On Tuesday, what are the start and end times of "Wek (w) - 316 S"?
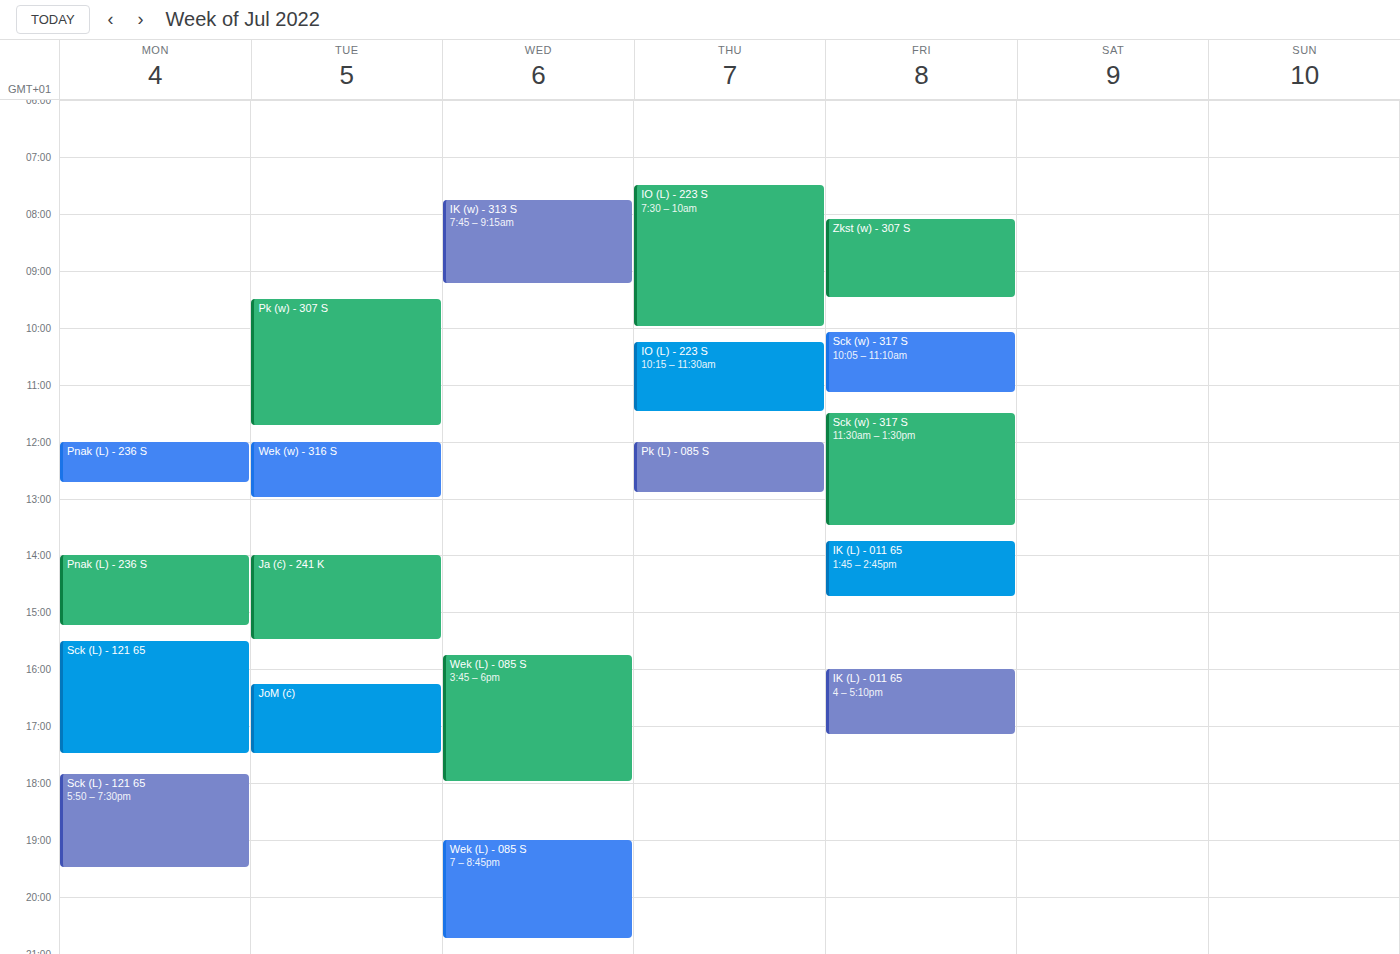
12:00 to 13:00